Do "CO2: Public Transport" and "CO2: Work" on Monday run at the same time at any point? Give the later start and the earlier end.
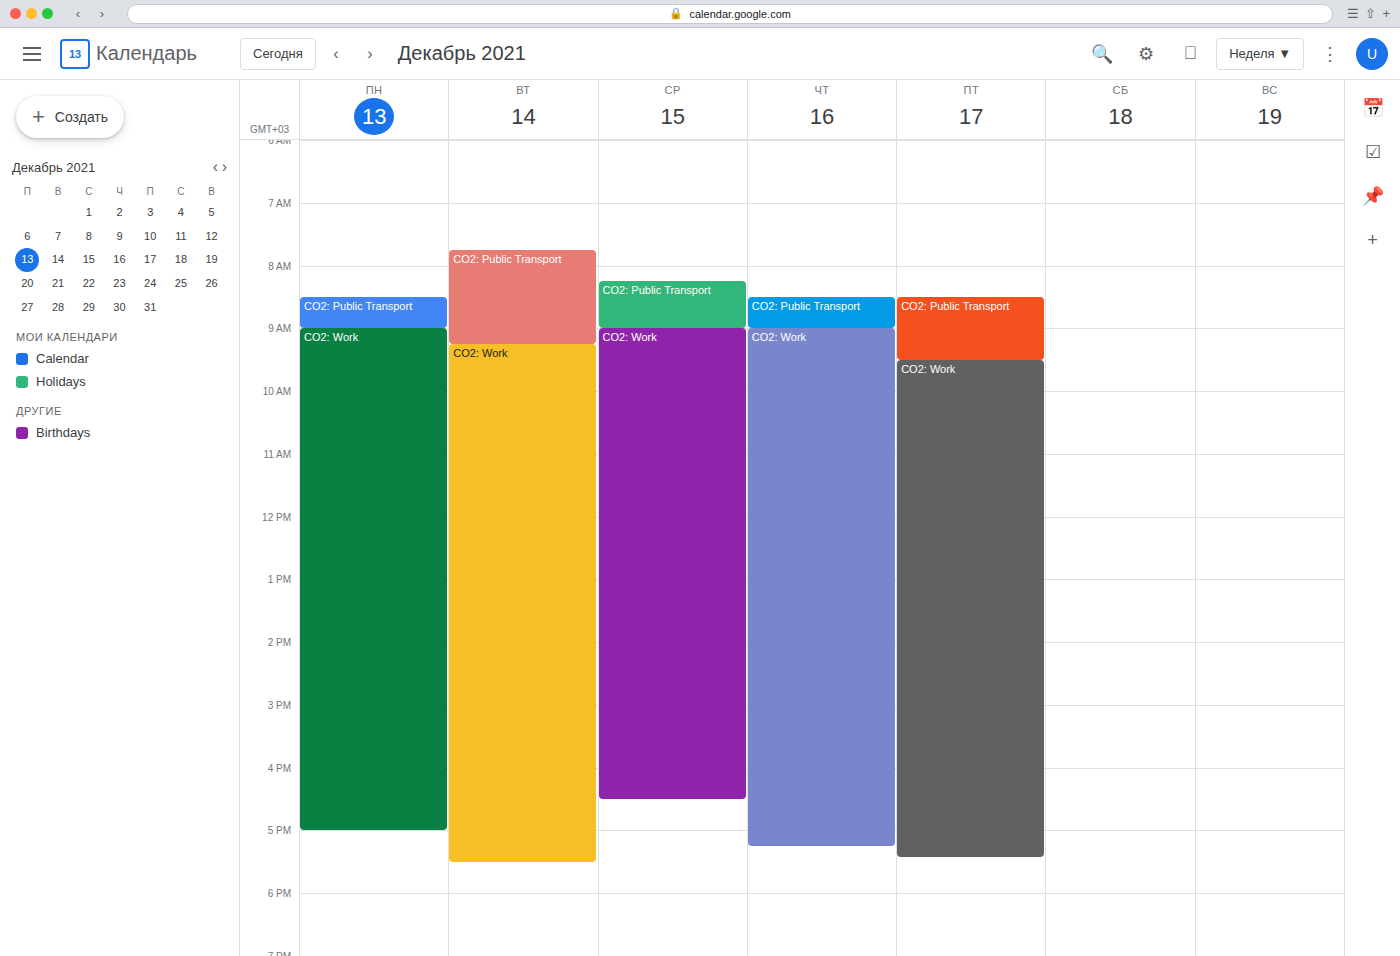
"CO2: Public Transport" ends at 9:00 AM, exactly when "CO2: Work" starts -- they touch but do not overlap.